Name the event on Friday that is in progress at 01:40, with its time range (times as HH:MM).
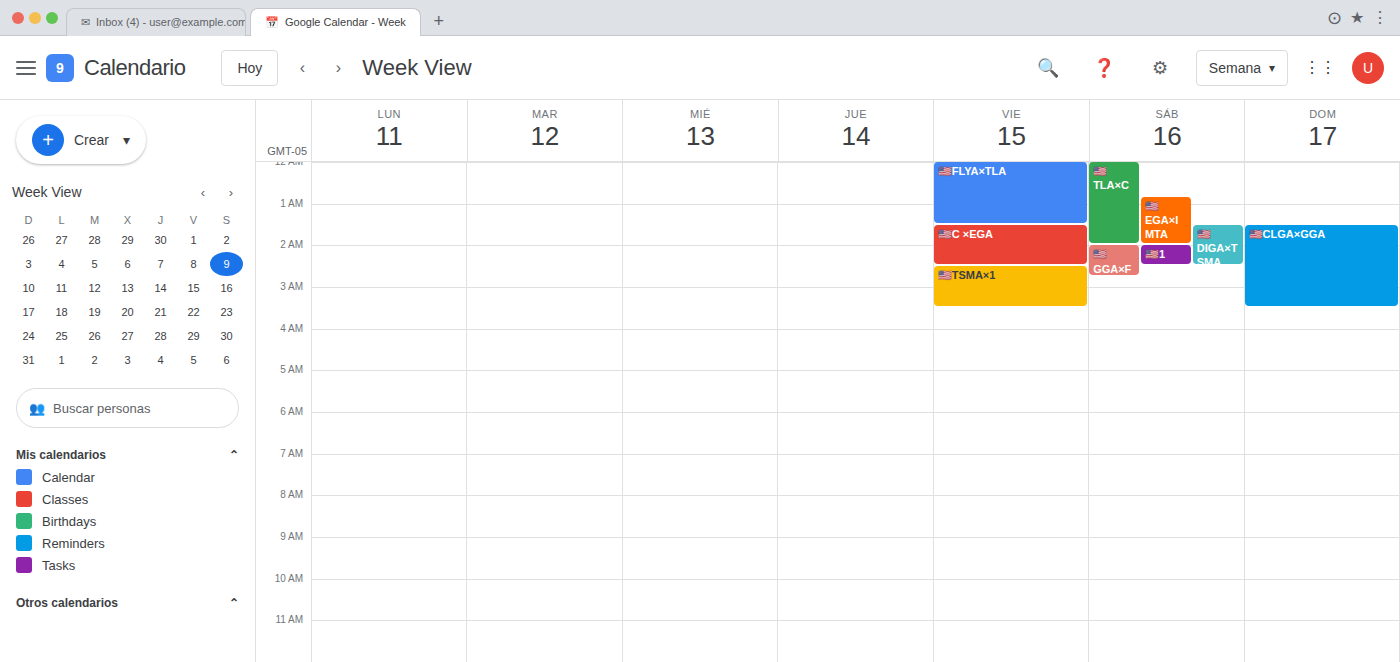
"🇺🇸C ×EGA", 01:30 to 02:30